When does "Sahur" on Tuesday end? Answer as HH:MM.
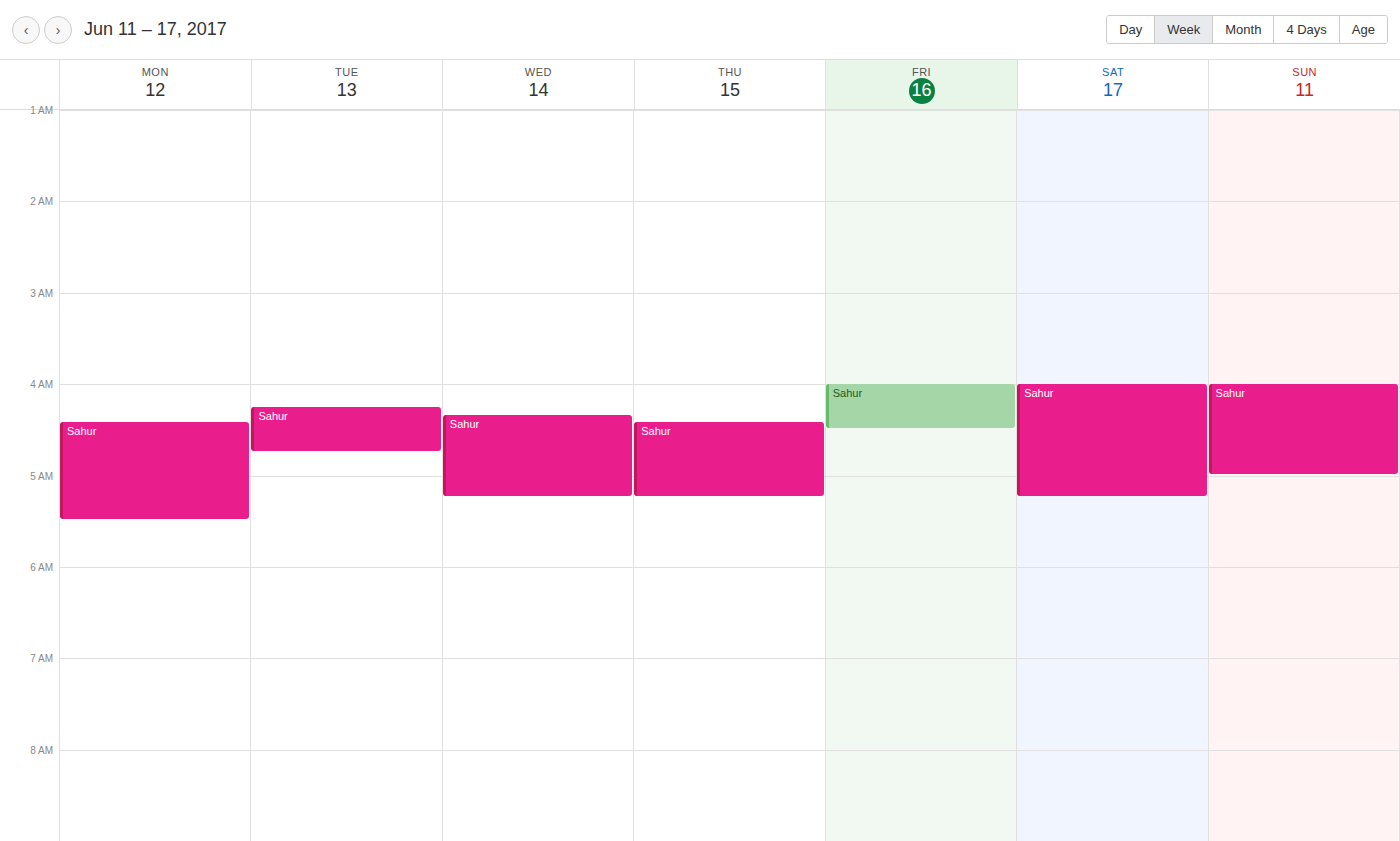
04:45